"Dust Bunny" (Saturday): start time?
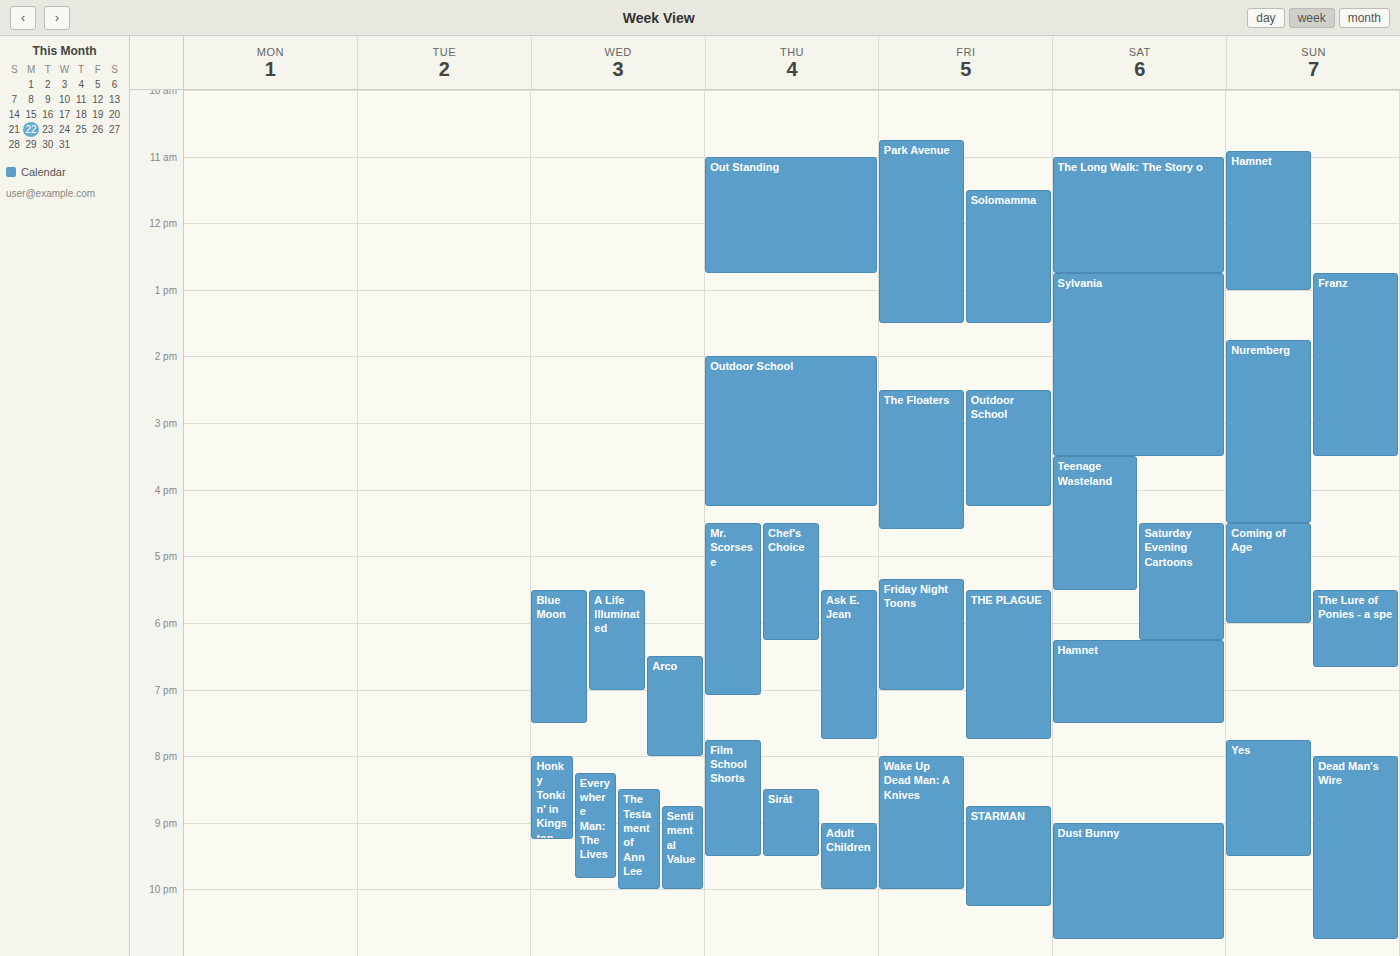
9:00 PM